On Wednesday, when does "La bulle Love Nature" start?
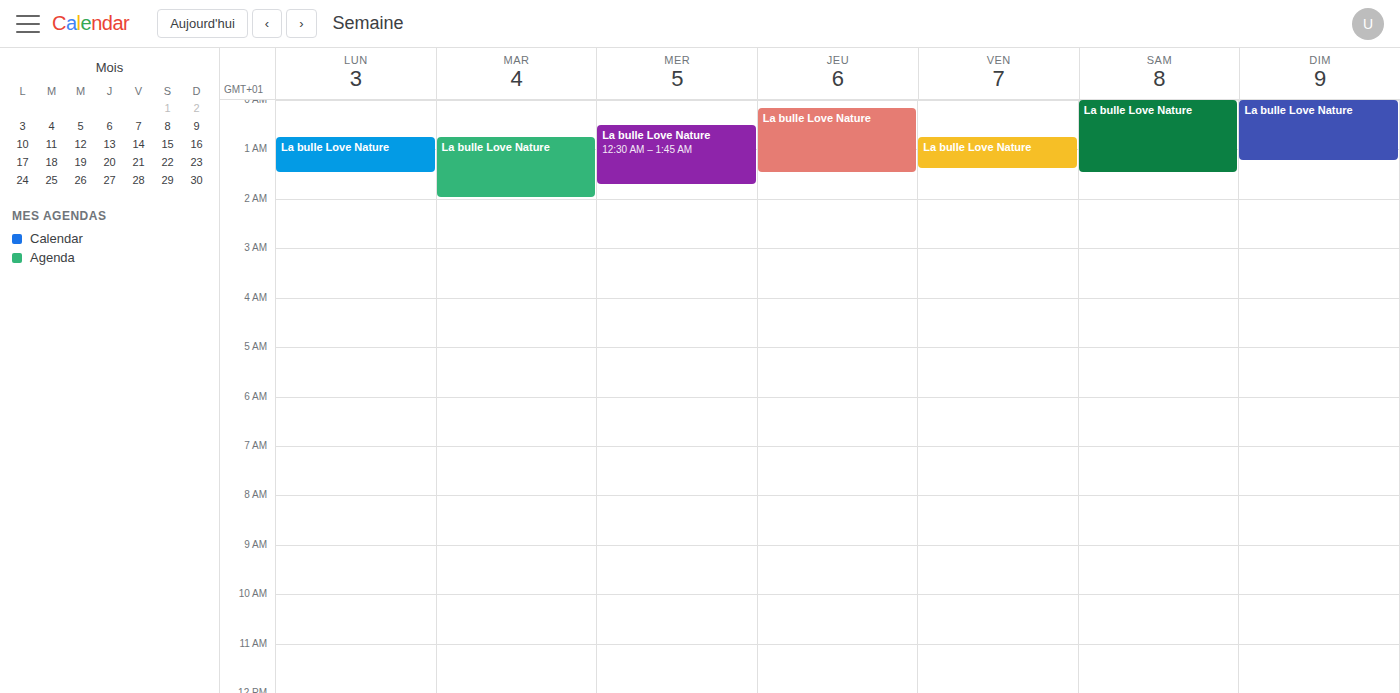
12:30 AM